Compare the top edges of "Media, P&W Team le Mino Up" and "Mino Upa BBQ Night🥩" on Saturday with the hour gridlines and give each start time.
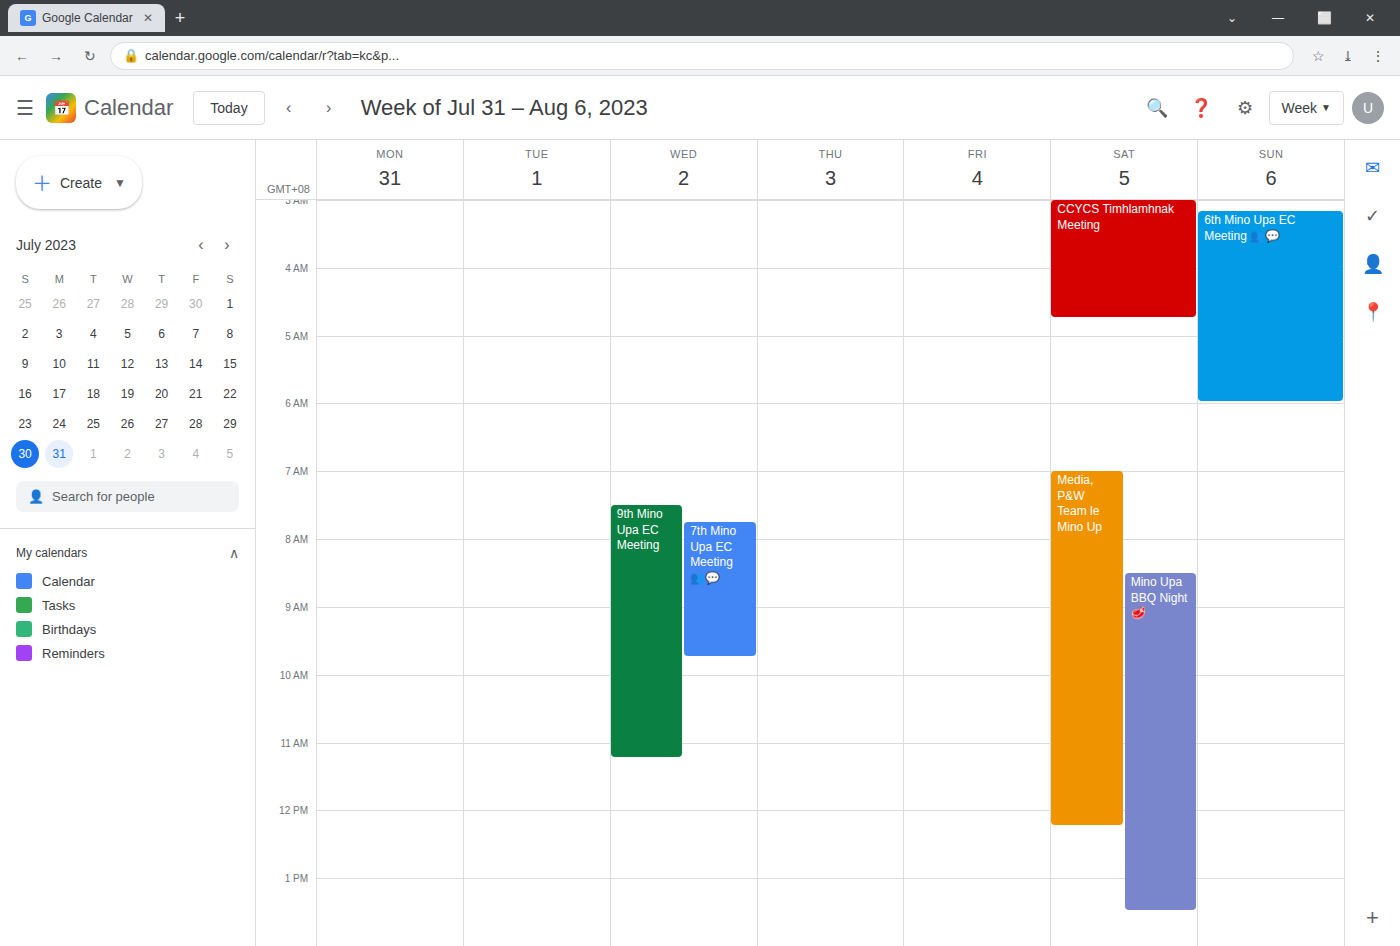
"Media, P&W Team le Mino Up": 7:00 AM, exactly on the 7 AM line. "Mino Upa BBQ Night🥩": 8:30 AM, halfway between the 8 AM and 9 AM lines.